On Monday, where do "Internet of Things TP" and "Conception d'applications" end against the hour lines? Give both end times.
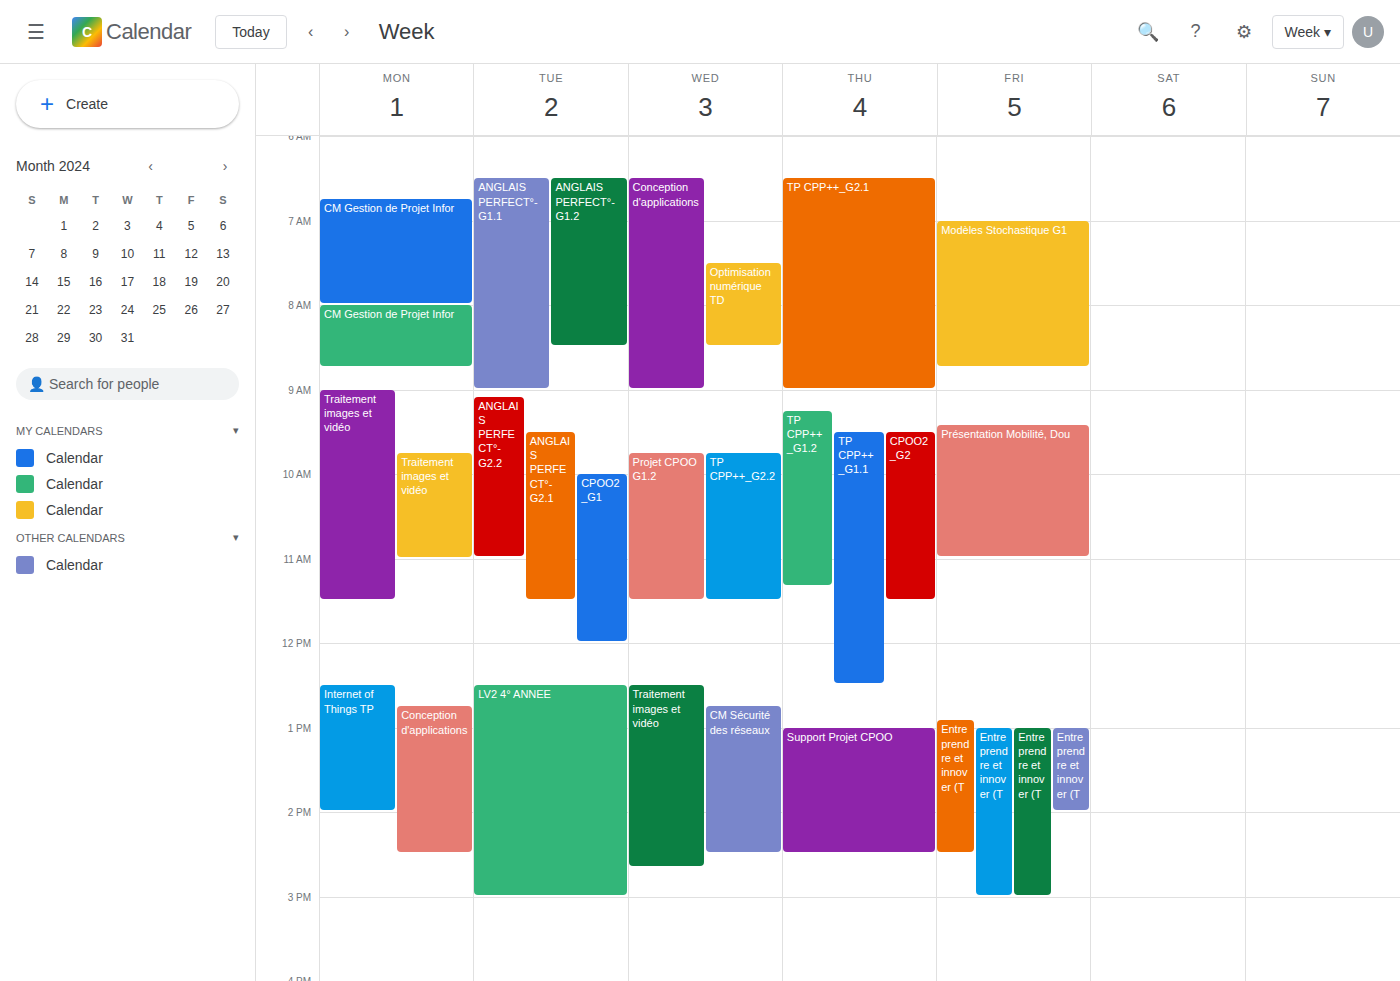
"Internet of Things TP": 14:00, exactly on the 14:00 line. "Conception d'applications": 14:30, halfway between the 14:00 and 15:00 lines.